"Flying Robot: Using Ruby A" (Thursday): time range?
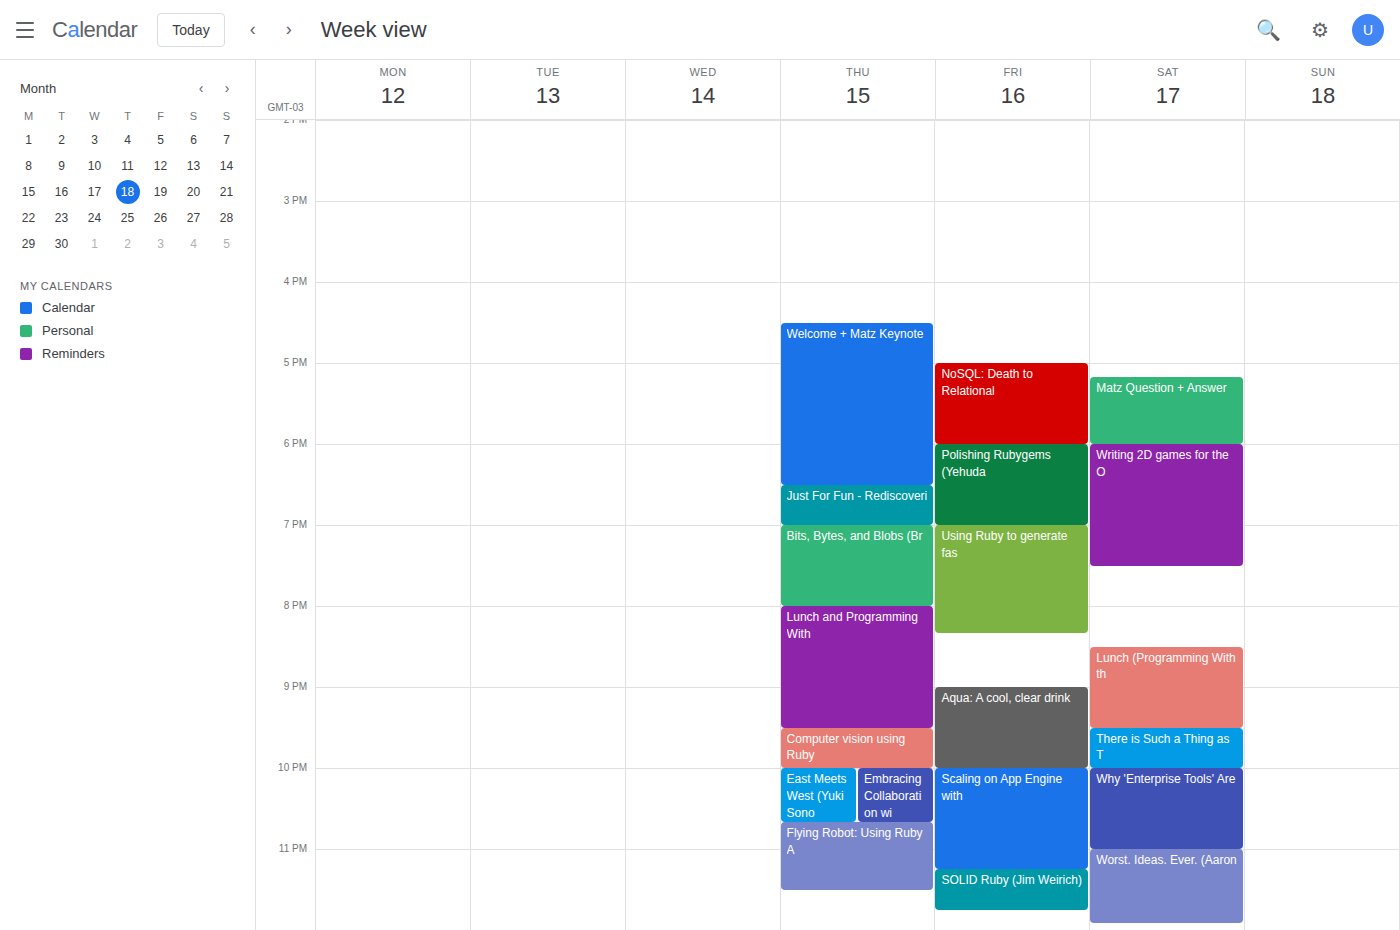
10:40 PM to 11:30 PM